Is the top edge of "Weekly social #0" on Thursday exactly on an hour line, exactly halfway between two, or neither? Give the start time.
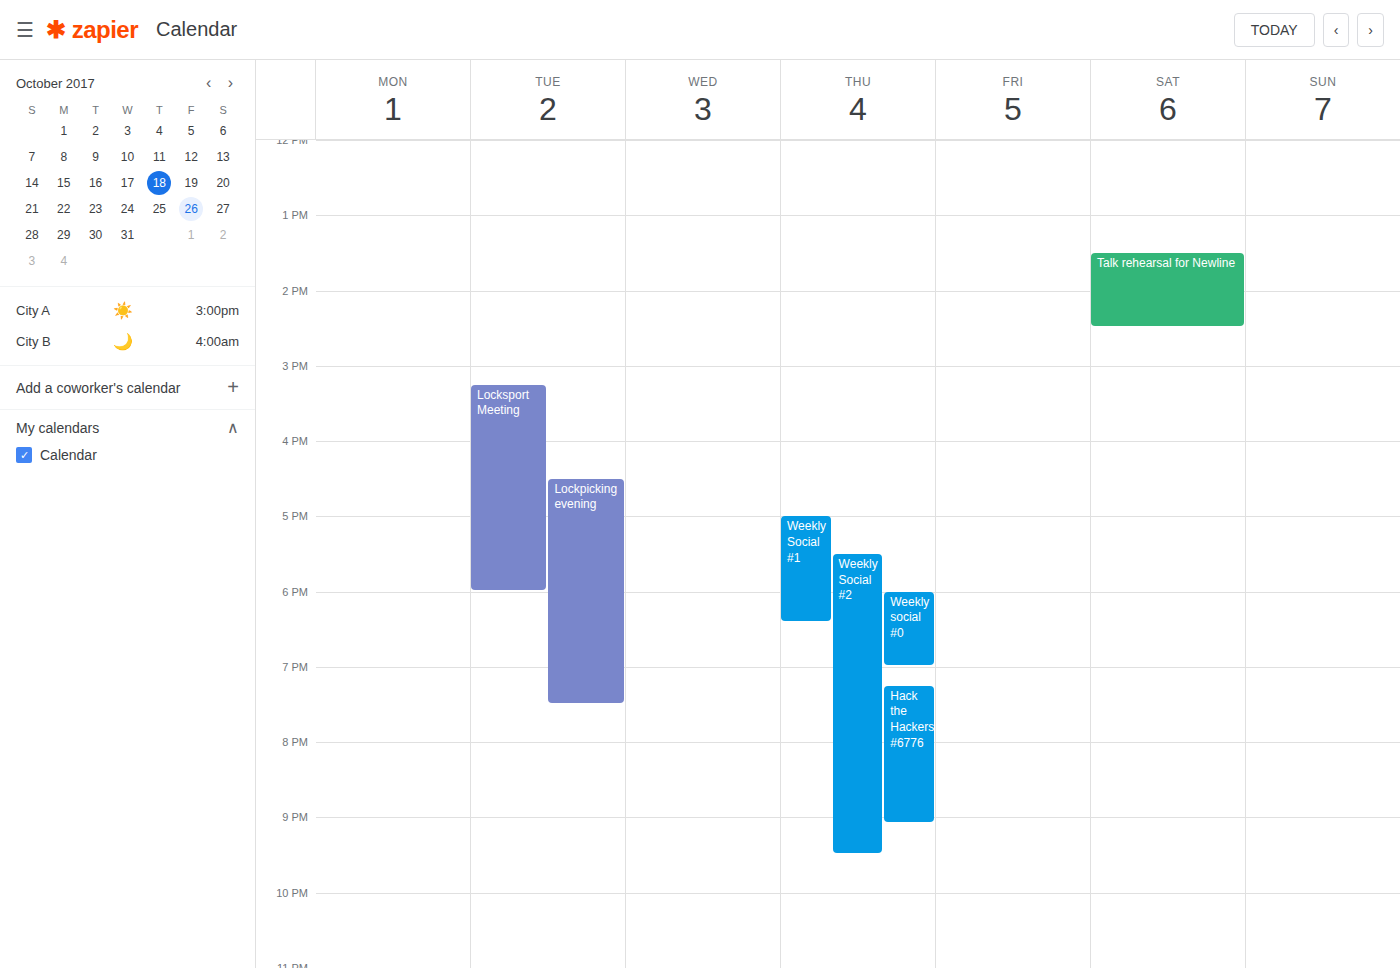
18:00 -- exactly on the 18:00 line.